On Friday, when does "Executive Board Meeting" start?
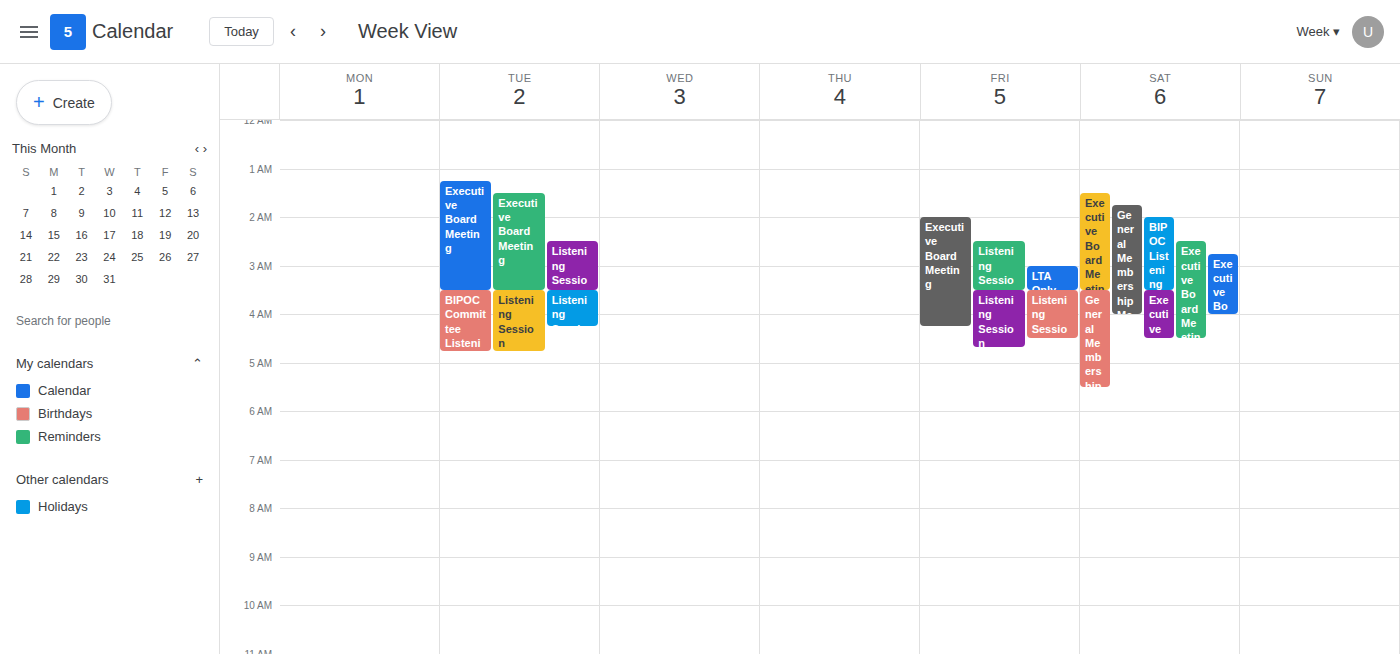
2:00 AM